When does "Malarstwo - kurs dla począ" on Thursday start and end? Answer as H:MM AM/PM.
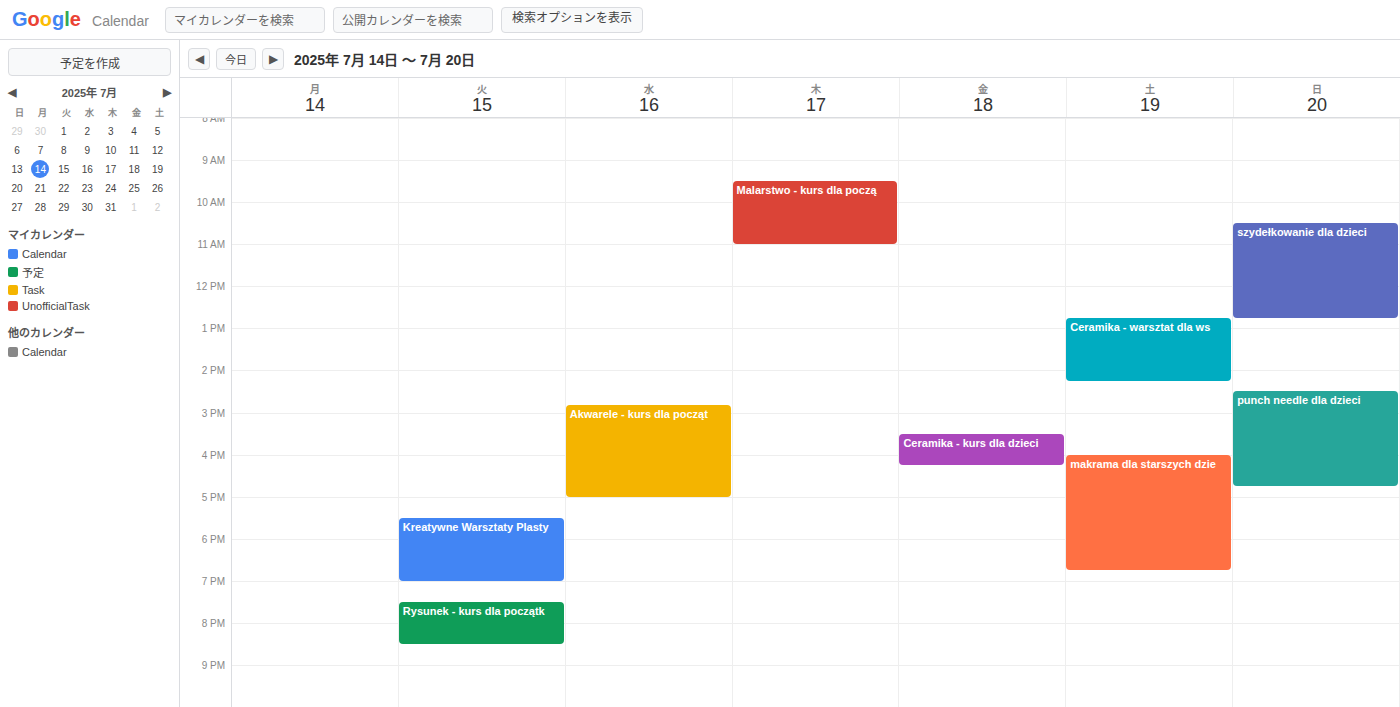
9:30 AM to 11:00 AM